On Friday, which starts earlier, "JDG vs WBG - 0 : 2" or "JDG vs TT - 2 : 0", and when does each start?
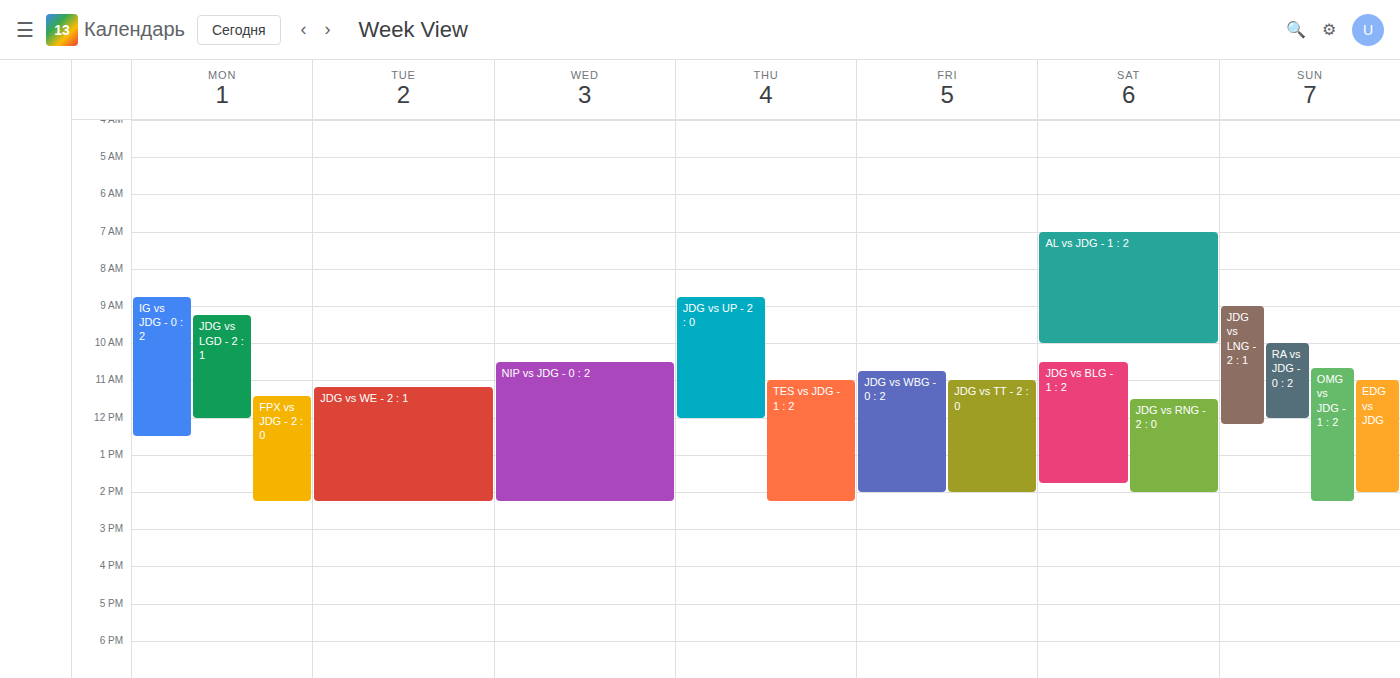
"JDG vs WBG - 0 : 2" 10:45; "JDG vs TT - 2 : 0" 11:00.